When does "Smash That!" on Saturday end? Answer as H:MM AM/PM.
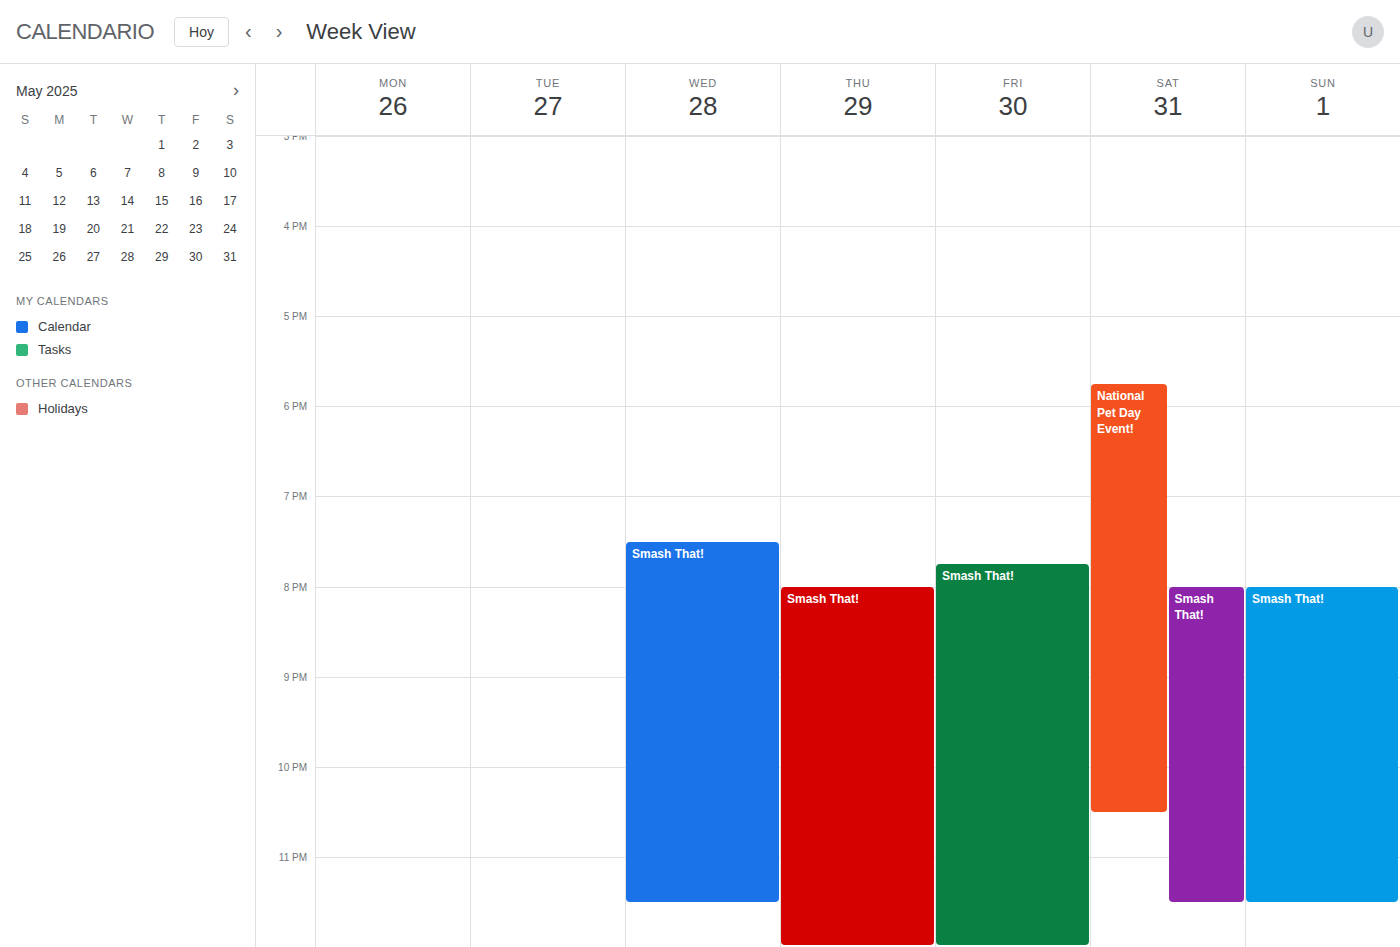
11:30 PM